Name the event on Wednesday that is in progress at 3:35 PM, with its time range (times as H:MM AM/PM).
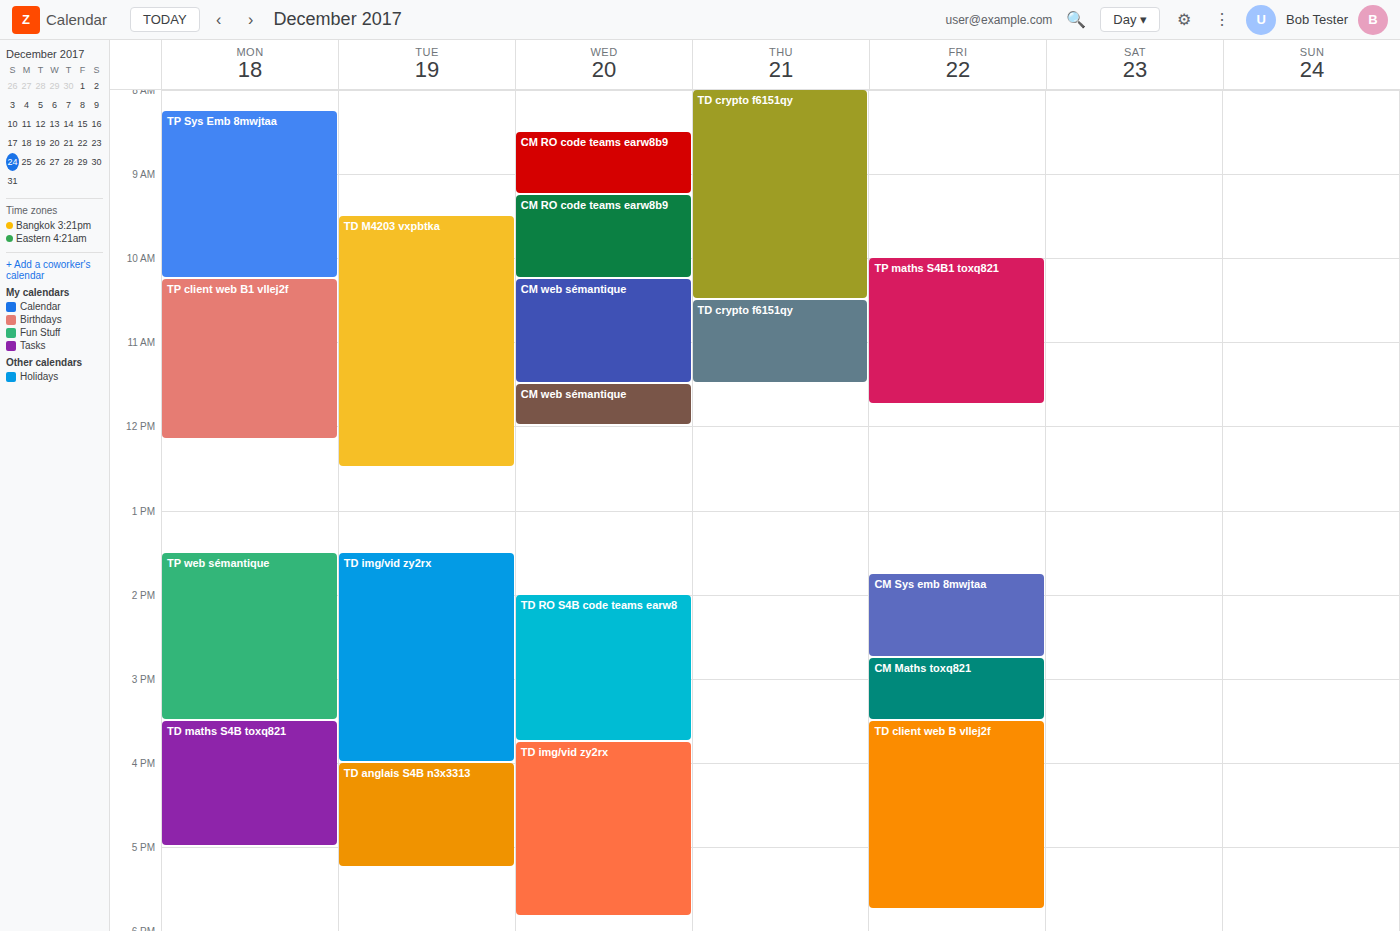
"TD RO S4B code teams earw8", 2:00 PM to 3:45 PM